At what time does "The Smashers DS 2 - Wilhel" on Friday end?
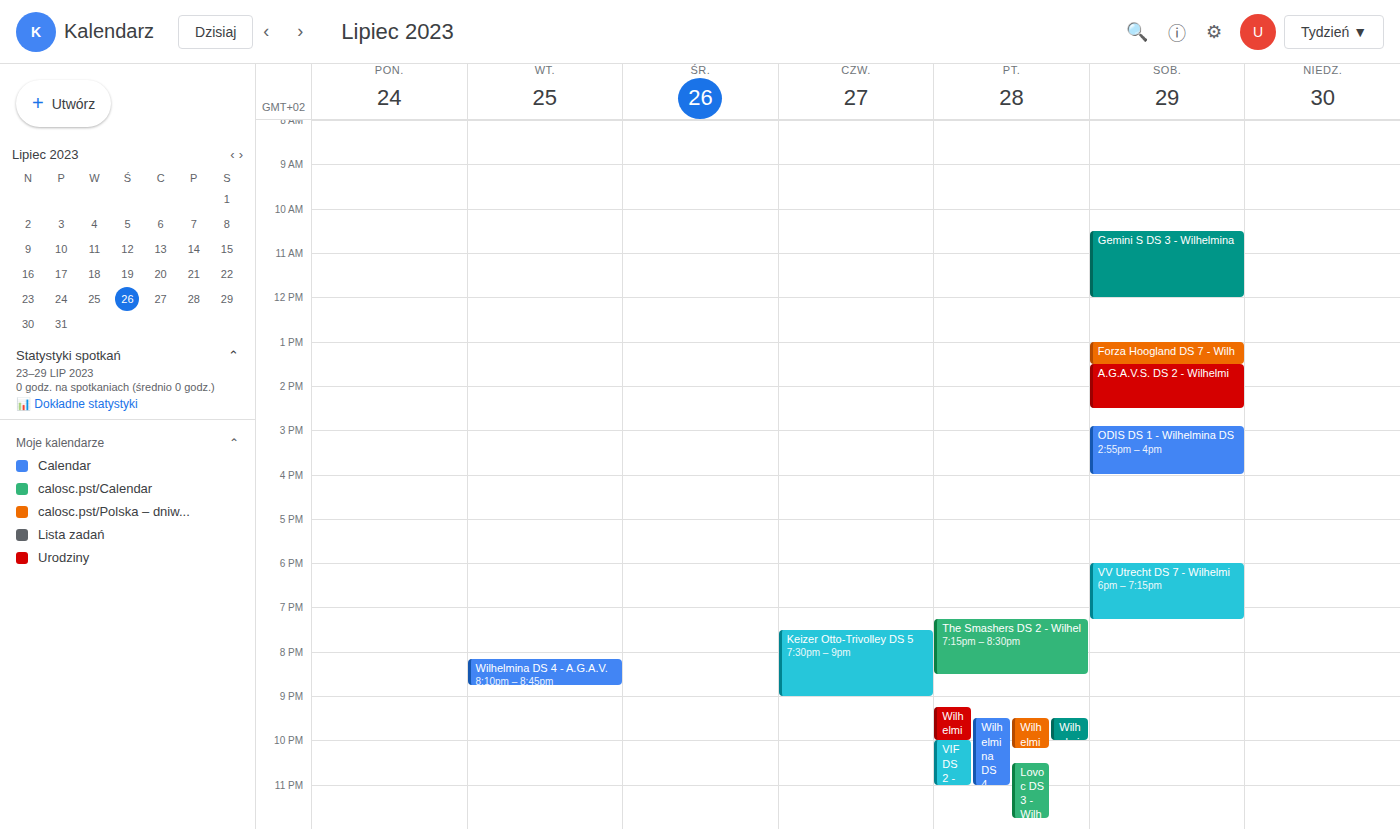
8:30 PM